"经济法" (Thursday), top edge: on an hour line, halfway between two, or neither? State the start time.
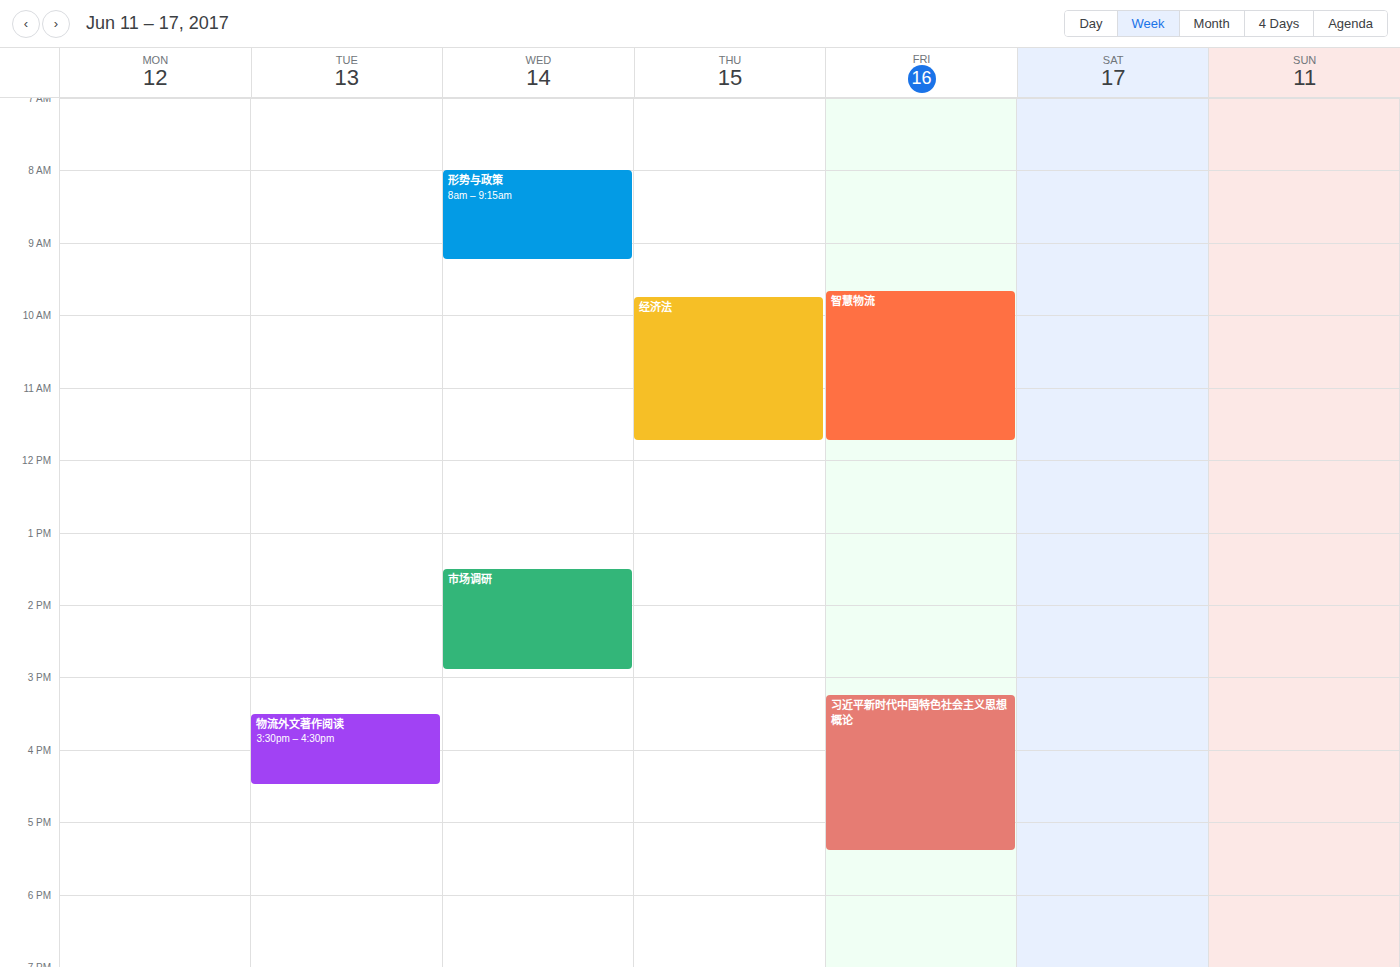
9:45 AM -- neither: three quarters of the way from the 9 AM line to the 10 AM line.